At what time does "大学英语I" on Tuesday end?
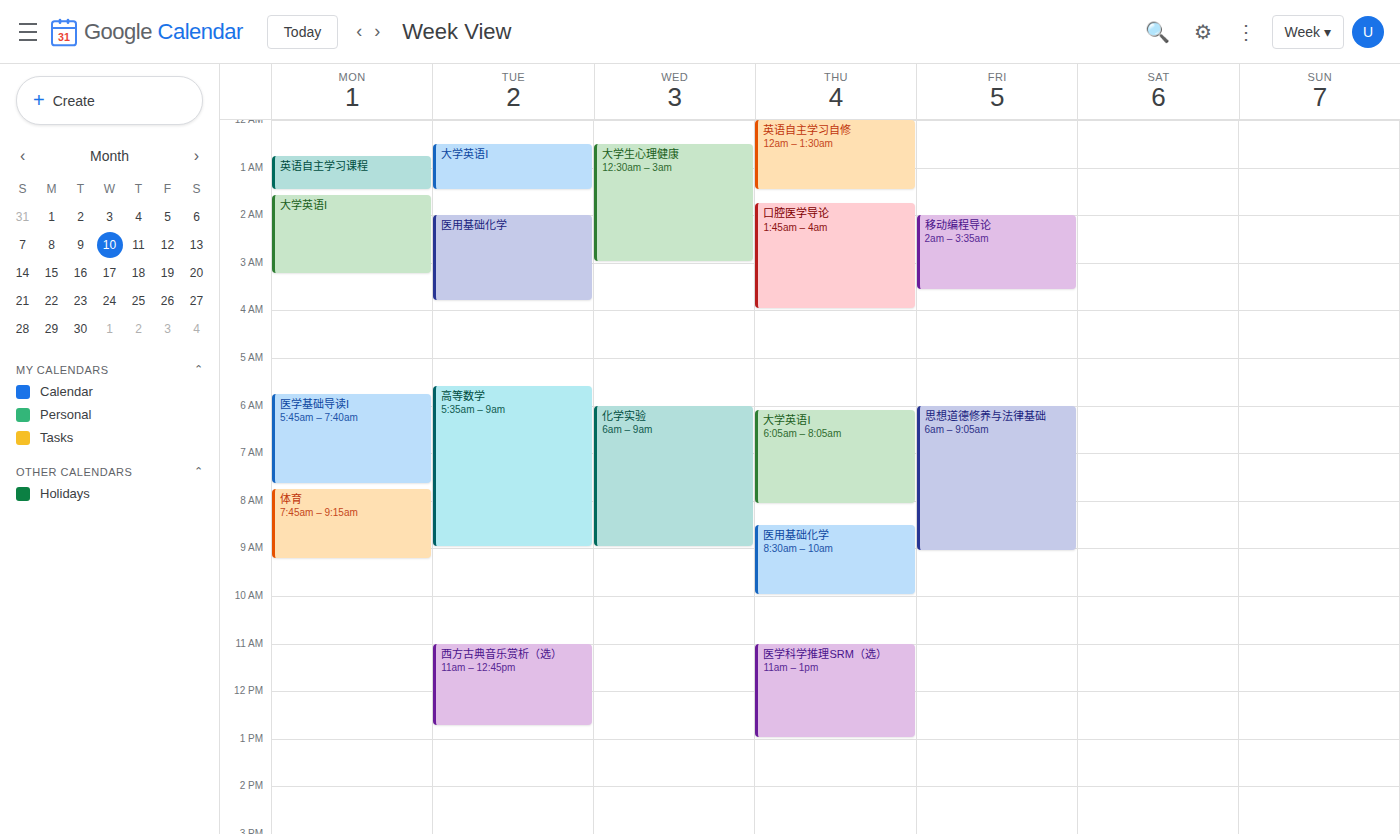
01:30